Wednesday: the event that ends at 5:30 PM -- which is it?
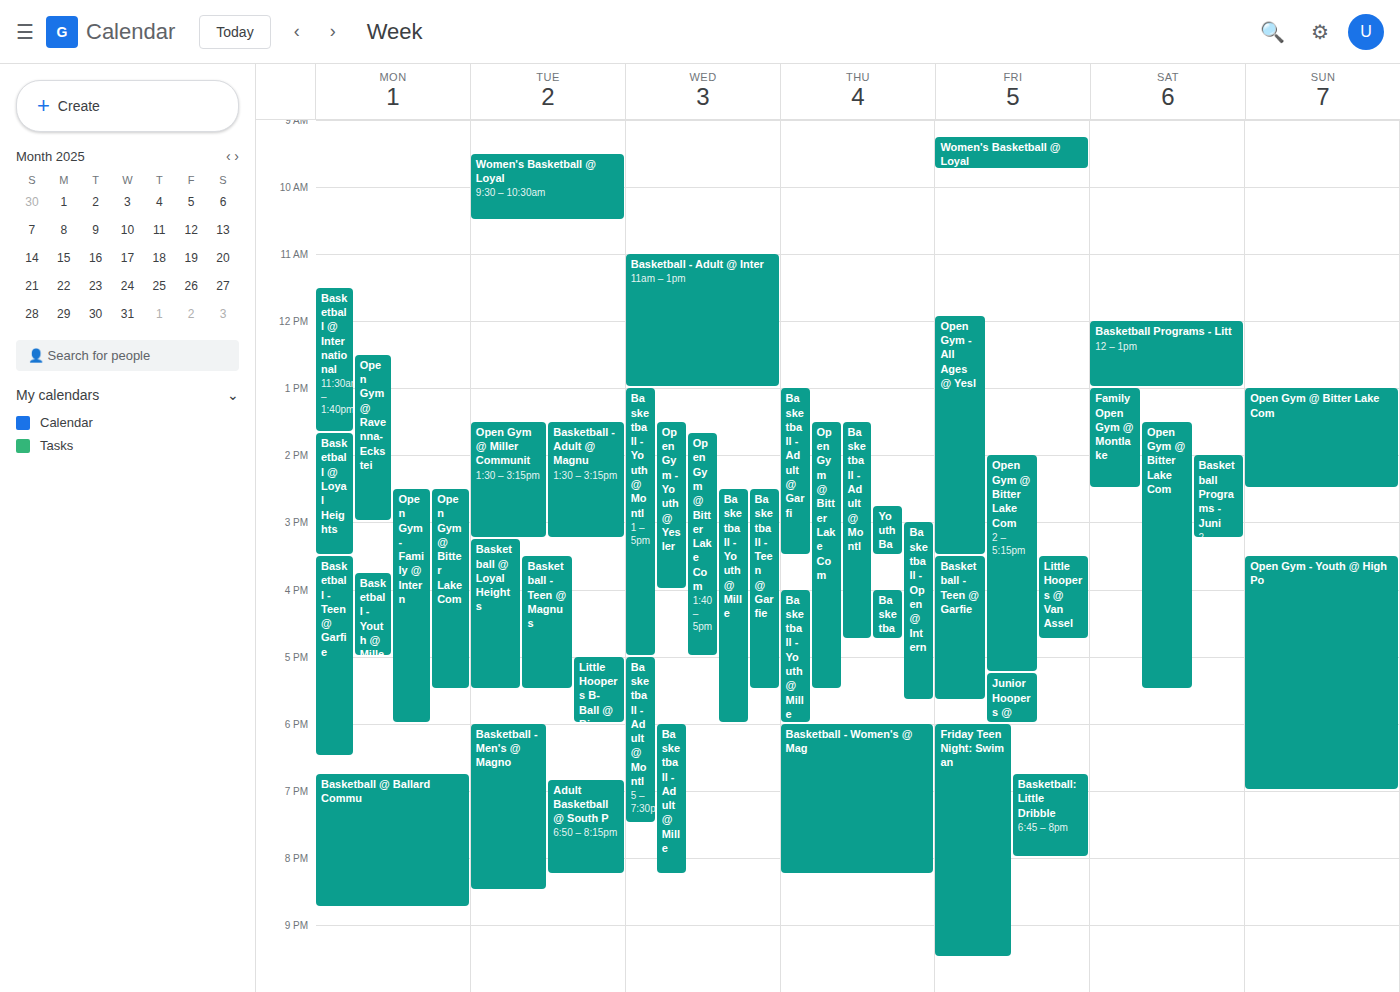
"Basketball - Teen @ Garfie"